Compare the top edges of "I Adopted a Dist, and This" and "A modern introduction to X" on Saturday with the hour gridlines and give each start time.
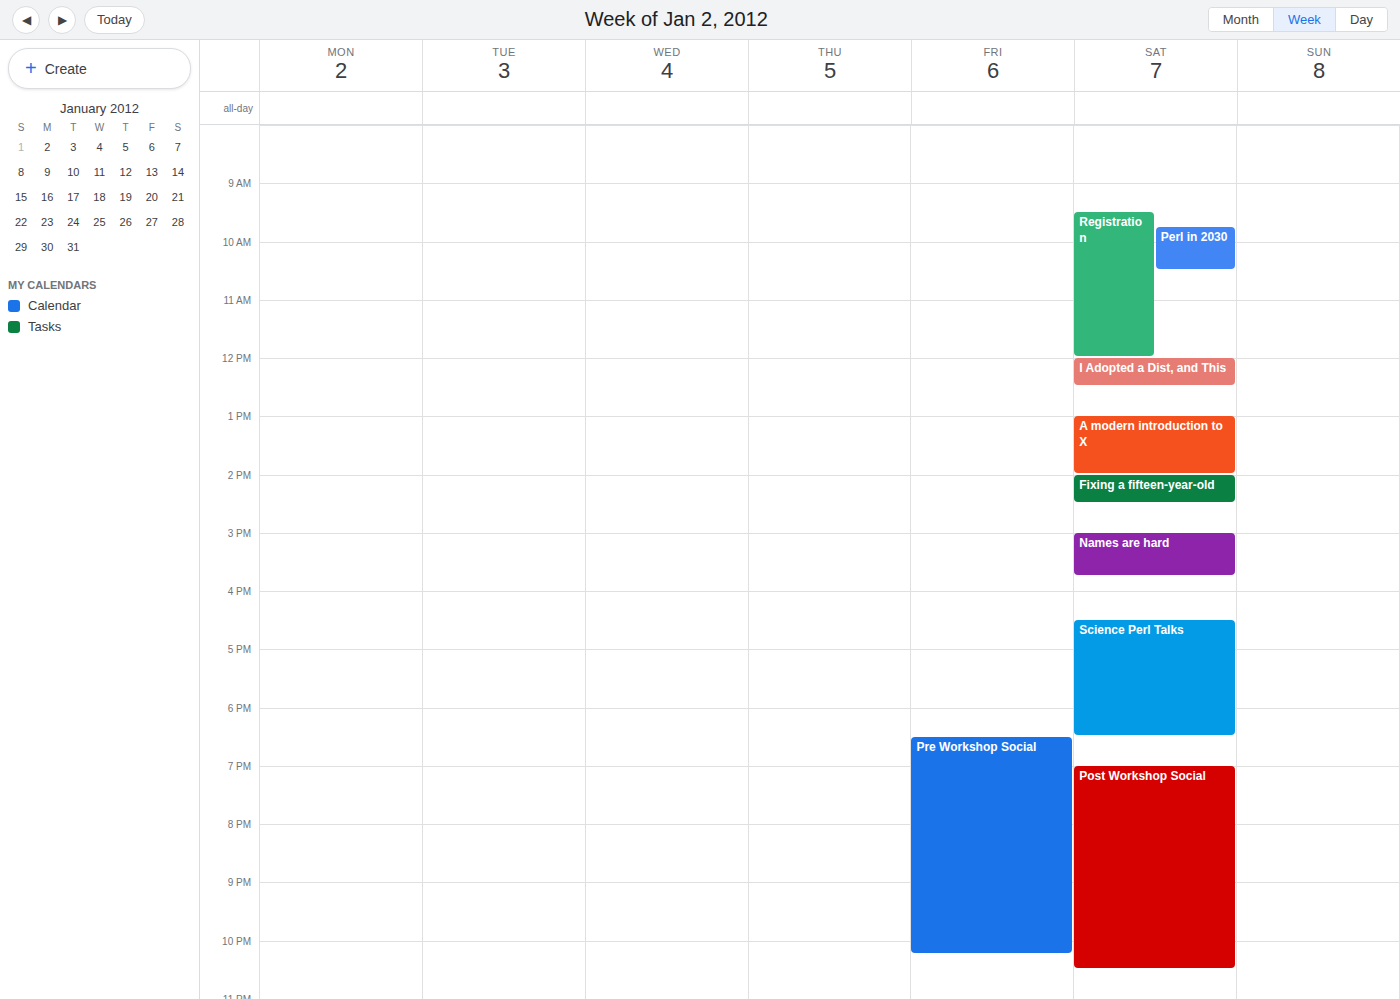
"I Adopted a Dist, and This": 12:00, exactly on the 12:00 line. "A modern introduction to X": 13:00, exactly on the 13:00 line.